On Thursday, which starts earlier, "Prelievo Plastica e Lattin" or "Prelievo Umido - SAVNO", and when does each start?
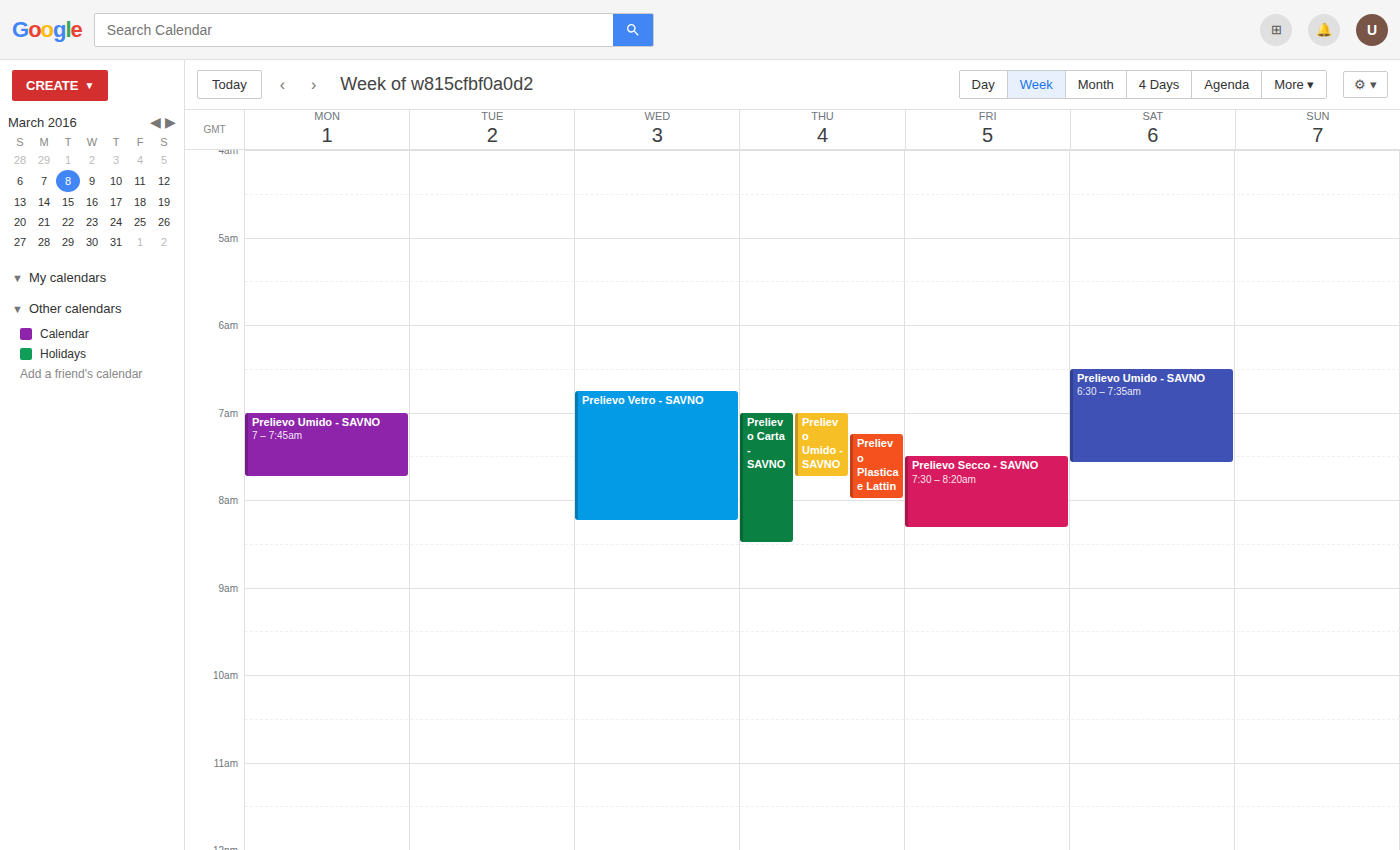
"Prelievo Umido - SAVNO" 7:00 AM; "Prelievo Plastica e Lattin" 7:15 AM.